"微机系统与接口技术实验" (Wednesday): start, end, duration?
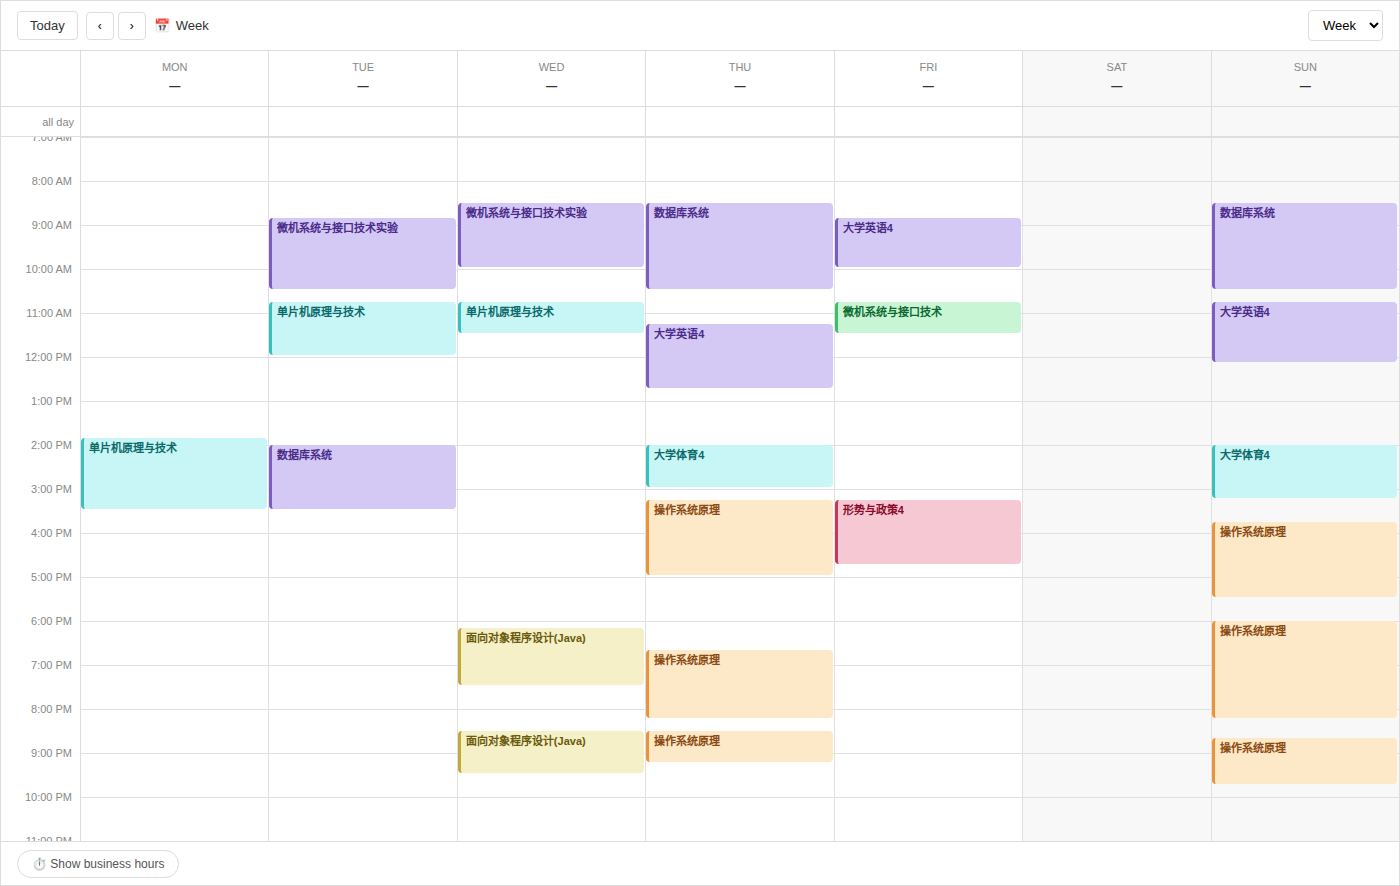
8:30 AM to 10:00 AM, 1 hour 30 minutes